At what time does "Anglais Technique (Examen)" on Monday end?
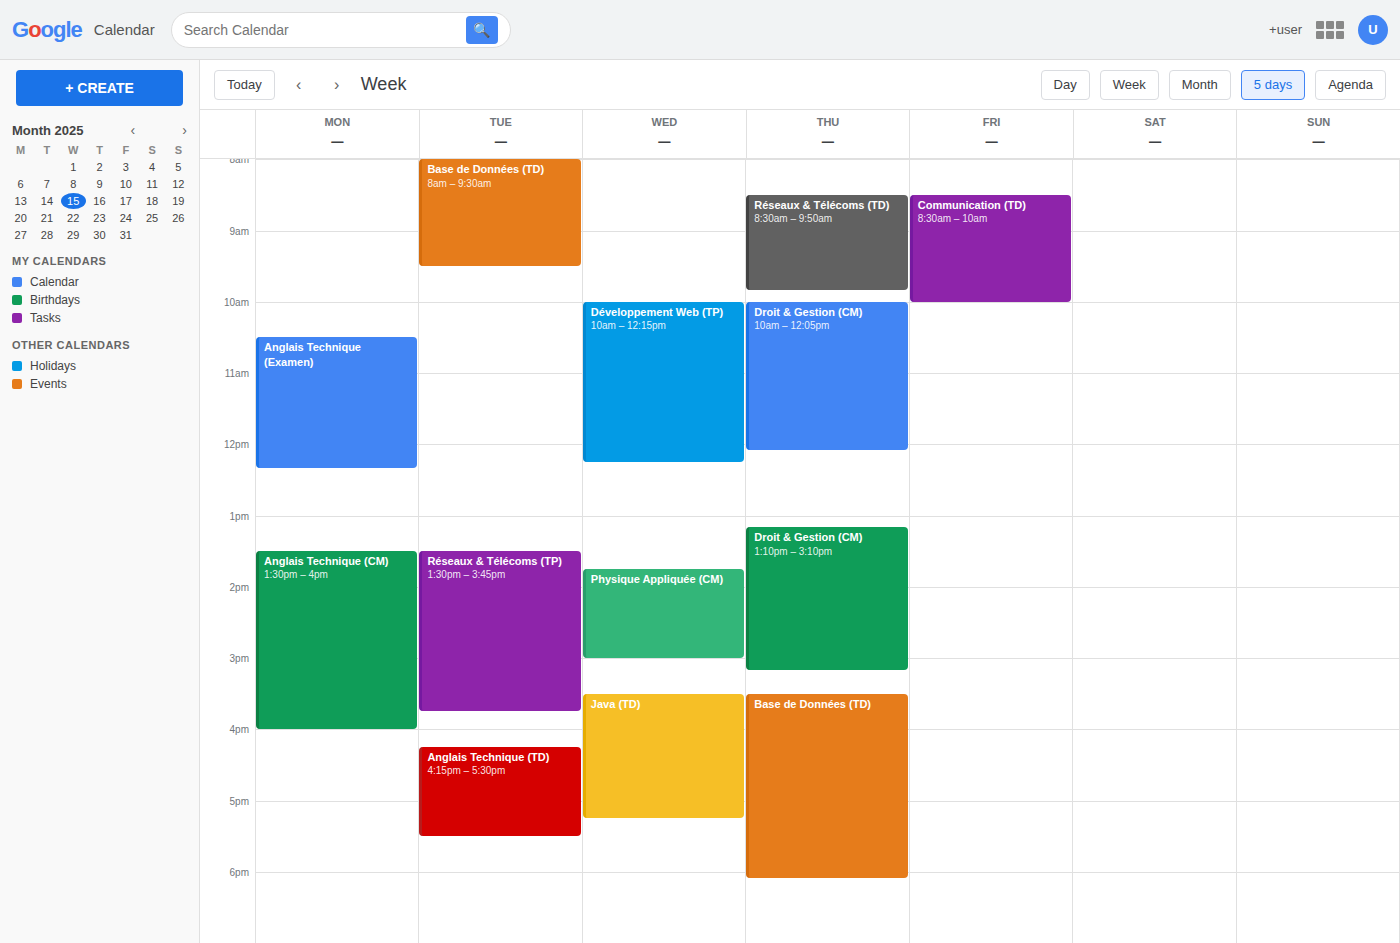
12:20 PM